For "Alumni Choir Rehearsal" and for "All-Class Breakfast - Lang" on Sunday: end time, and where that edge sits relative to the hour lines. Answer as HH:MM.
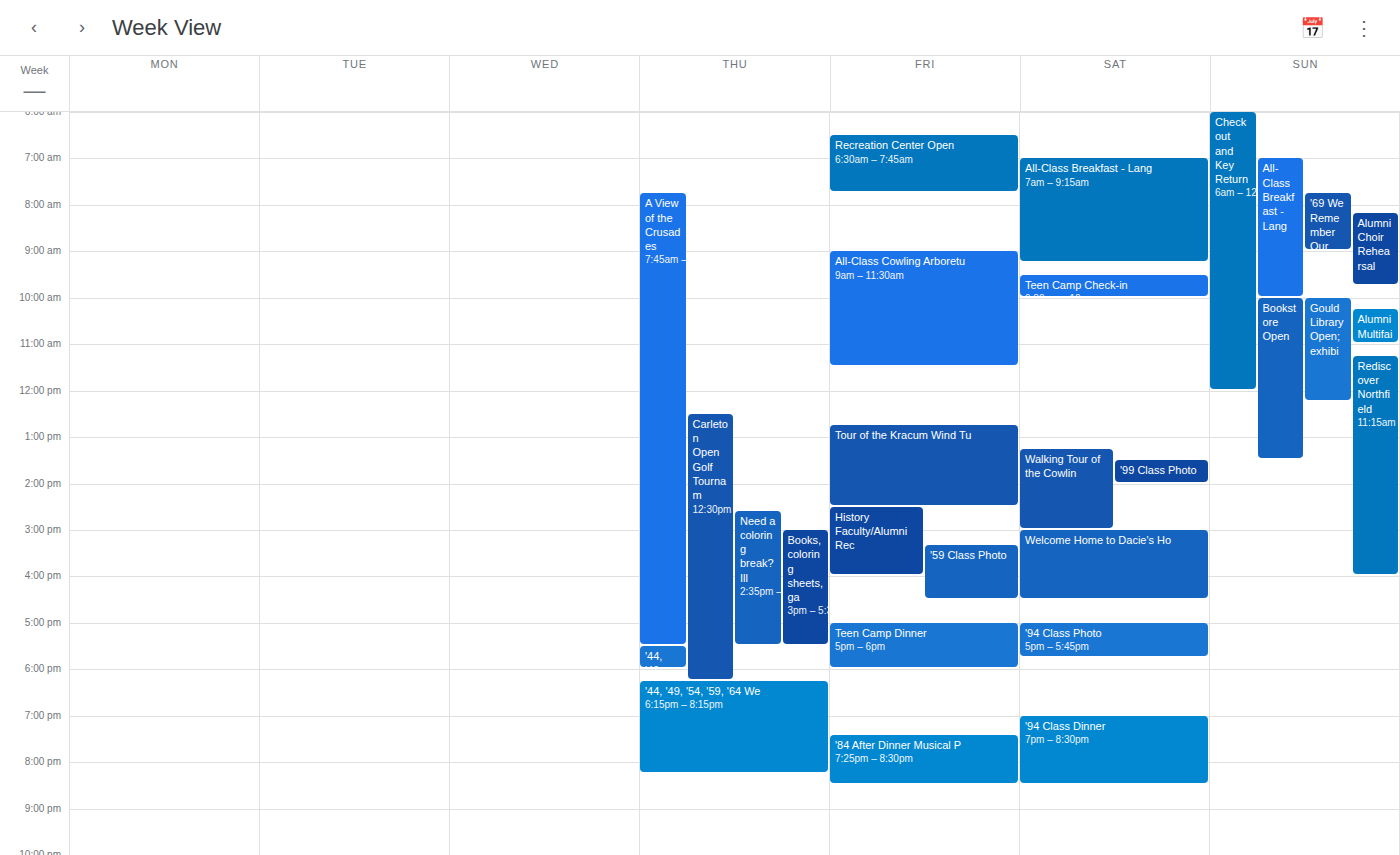
"Alumni Choir Rehearsal": 09:45, neither: three quarters of the way from the 09:00 line to the 10:00 line. "All-Class Breakfast - Lang": 10:00, exactly on the 10:00 line.